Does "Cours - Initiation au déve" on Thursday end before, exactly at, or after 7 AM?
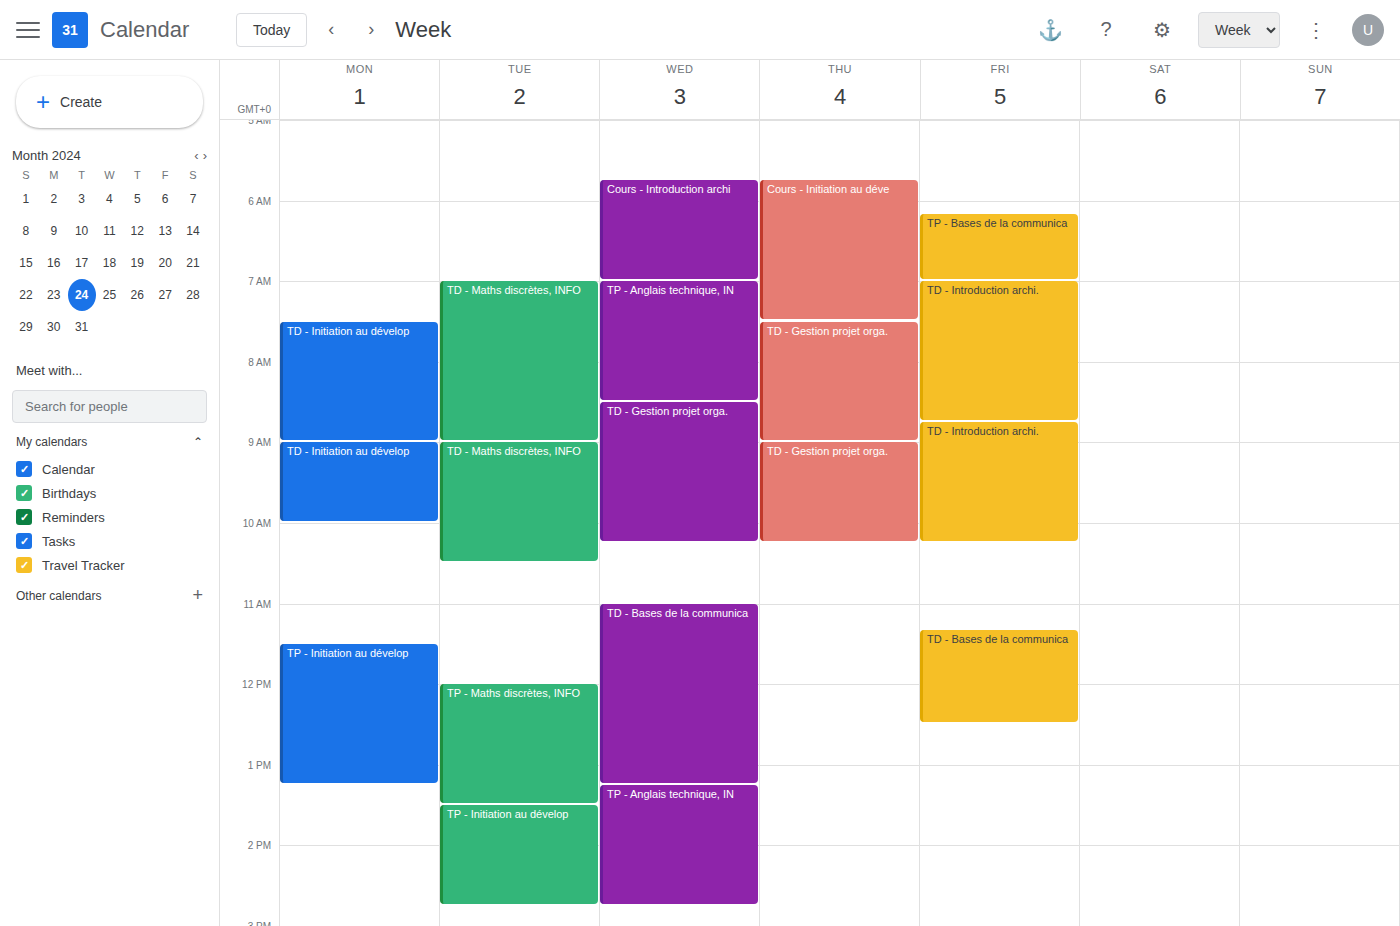
7:30 AM -- after 7 AM, 30 minutes below the 7 AM line.